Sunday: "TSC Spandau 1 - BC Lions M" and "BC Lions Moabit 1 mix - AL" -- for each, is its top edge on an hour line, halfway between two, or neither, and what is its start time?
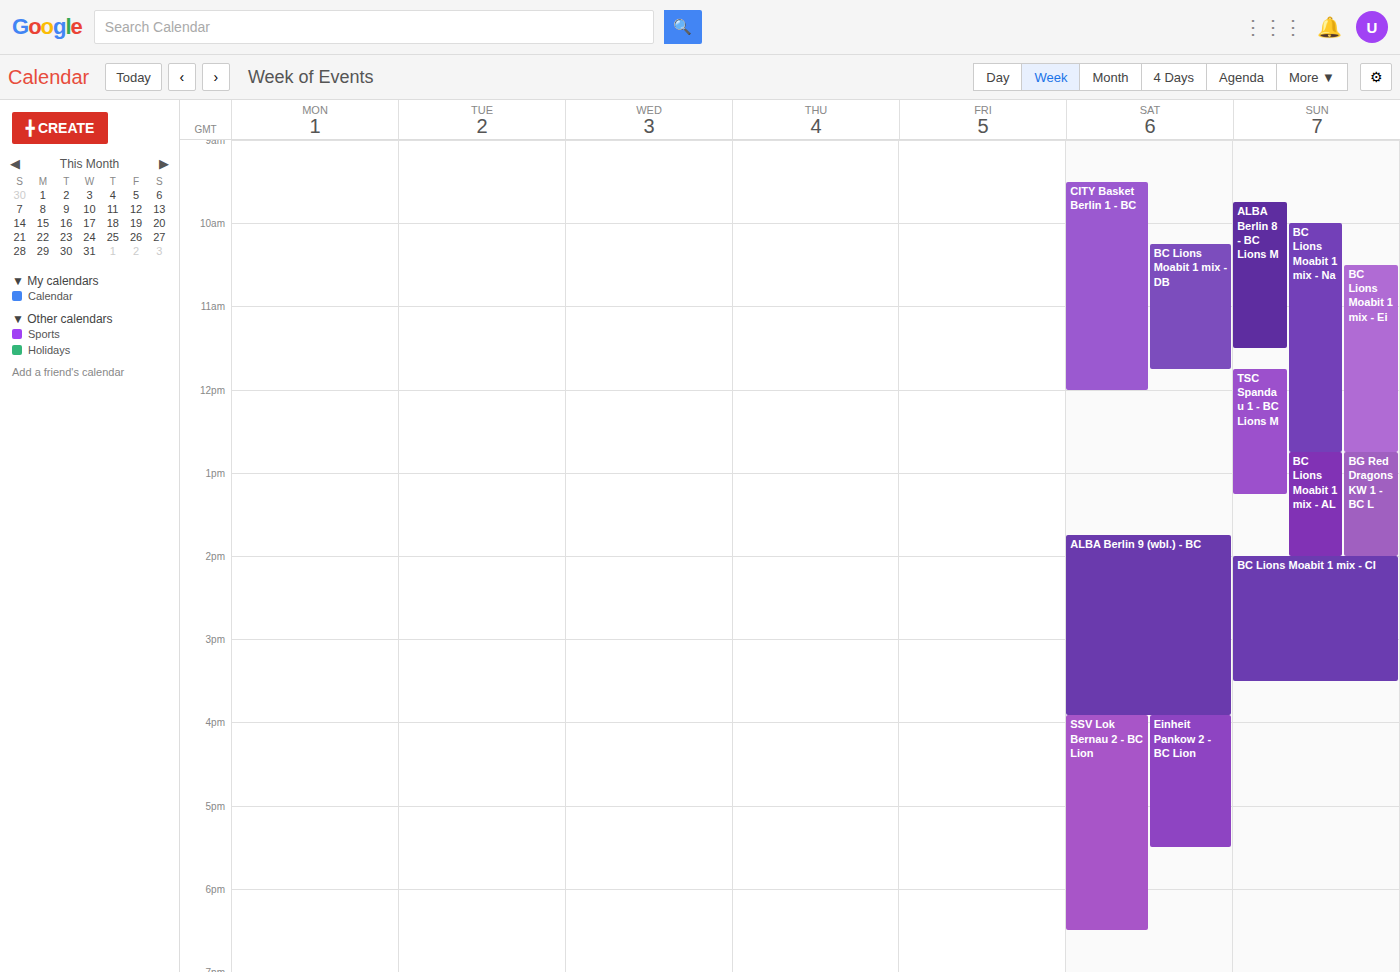
"TSC Spandau 1 - BC Lions M": 11:45 AM, neither: three quarters of the way from the 11 AM line to the 12 PM line. "BC Lions Moabit 1 mix - AL": 12:45 PM, neither: three quarters of the way from the 12 PM line to the 1 PM line.